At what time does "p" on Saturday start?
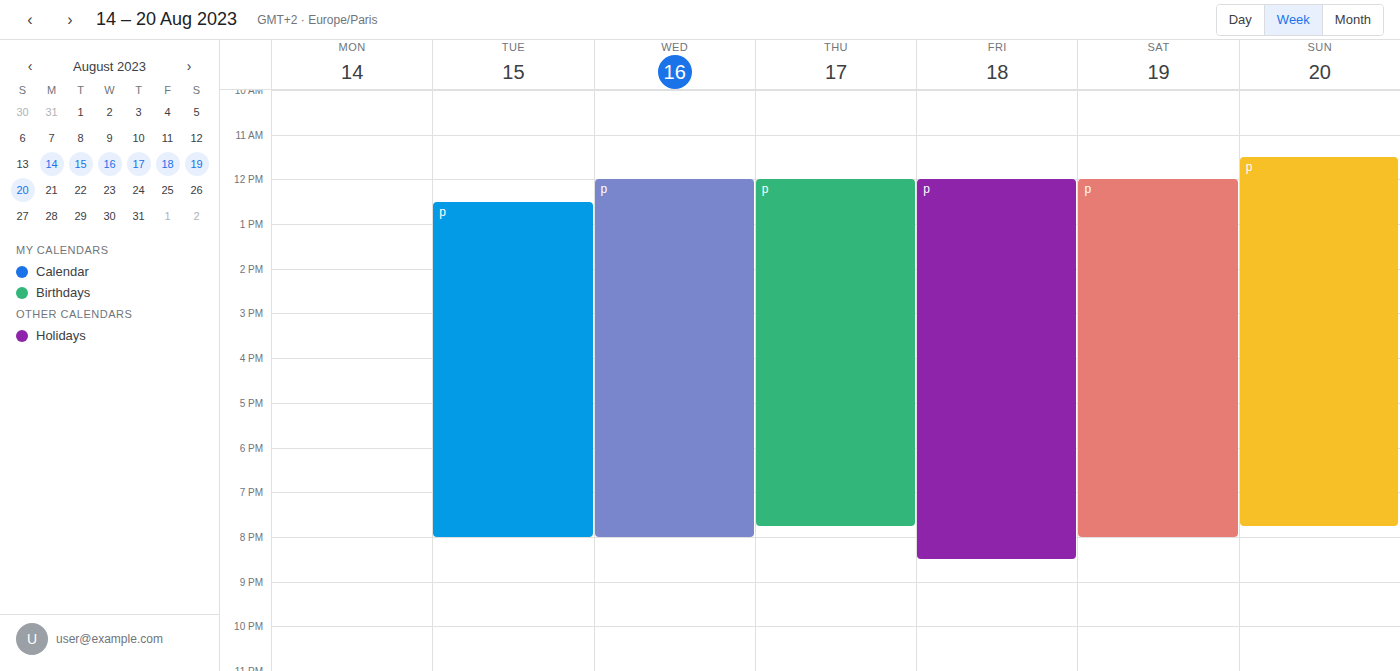
12:00 PM